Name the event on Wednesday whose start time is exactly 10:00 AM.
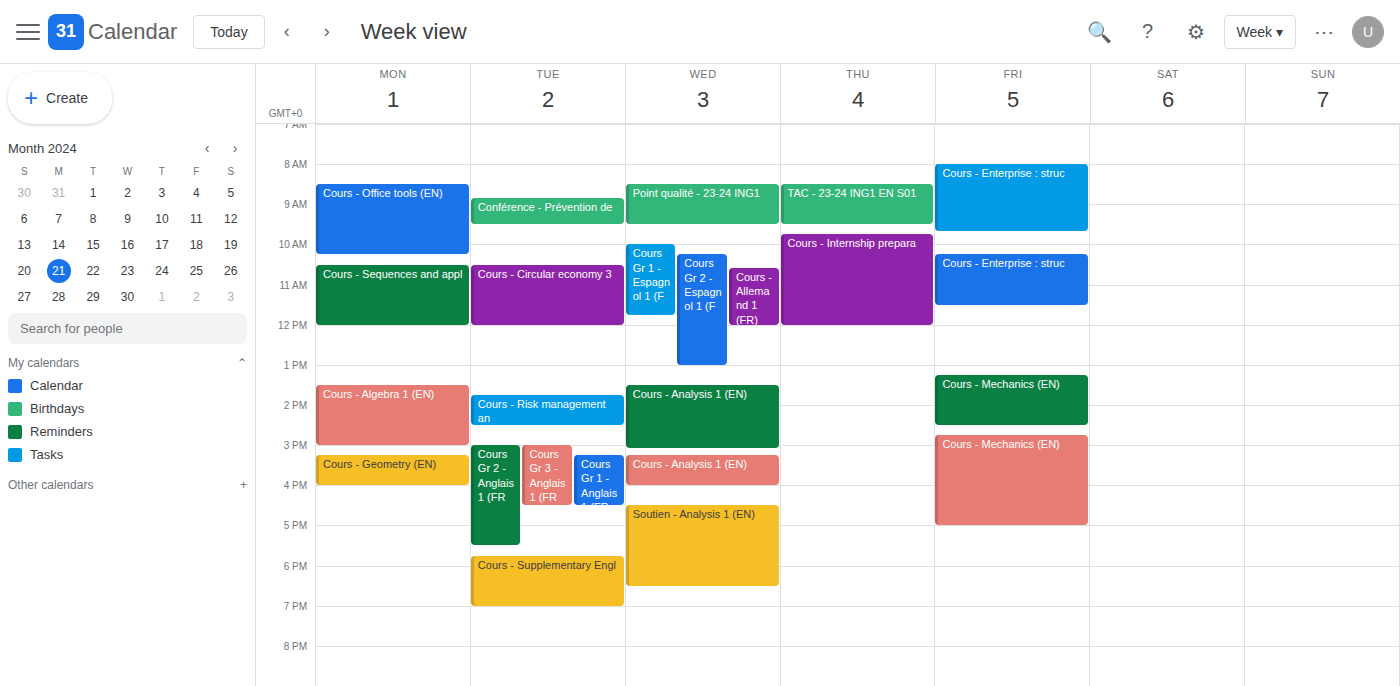
"Cours Gr 1 - Espagnol 1 (F"